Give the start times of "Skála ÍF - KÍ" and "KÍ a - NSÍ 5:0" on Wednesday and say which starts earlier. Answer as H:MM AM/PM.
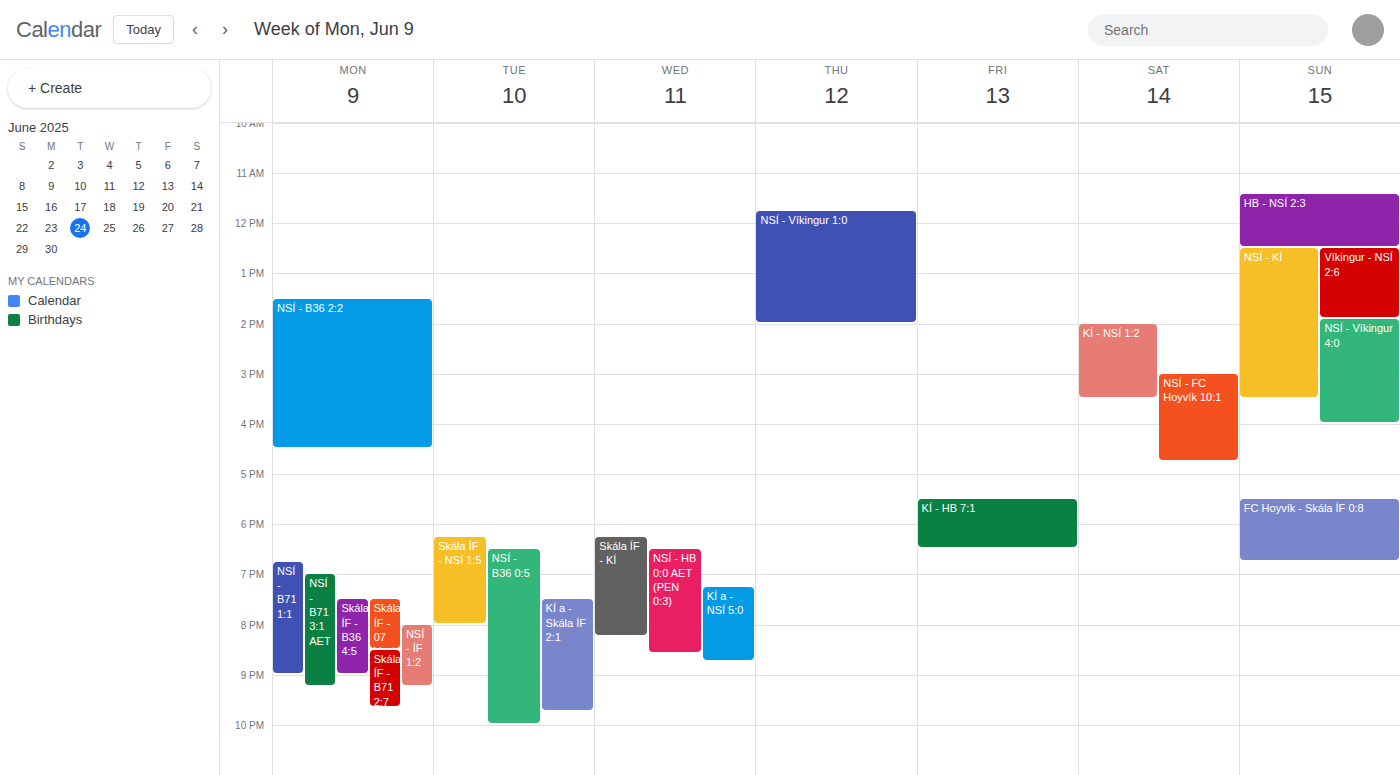
"Skála ÍF - KÍ" 6:15 PM; "KÍ a - NSÍ 5:0" 7:15 PM.